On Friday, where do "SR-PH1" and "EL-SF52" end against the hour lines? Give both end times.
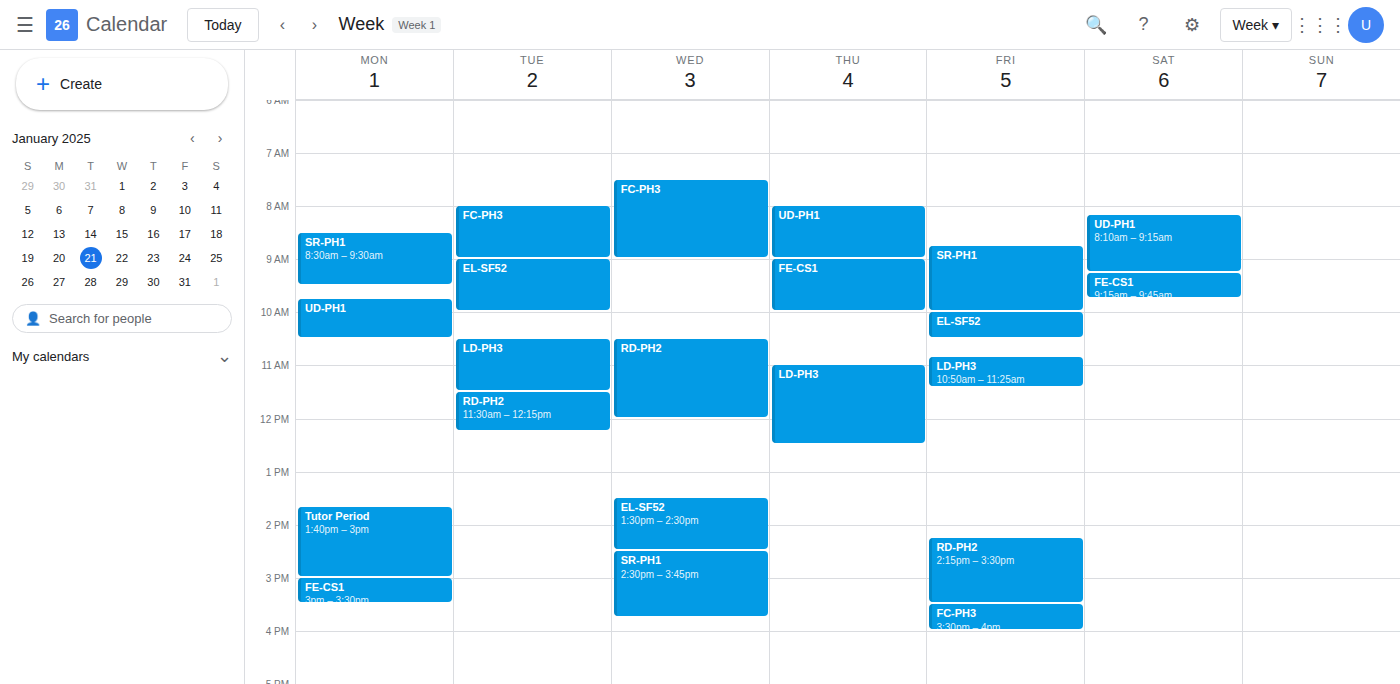
"SR-PH1": 10:00 AM, exactly on the 10 AM line. "EL-SF52": 10:30 AM, halfway between the 10 AM and 11 AM lines.